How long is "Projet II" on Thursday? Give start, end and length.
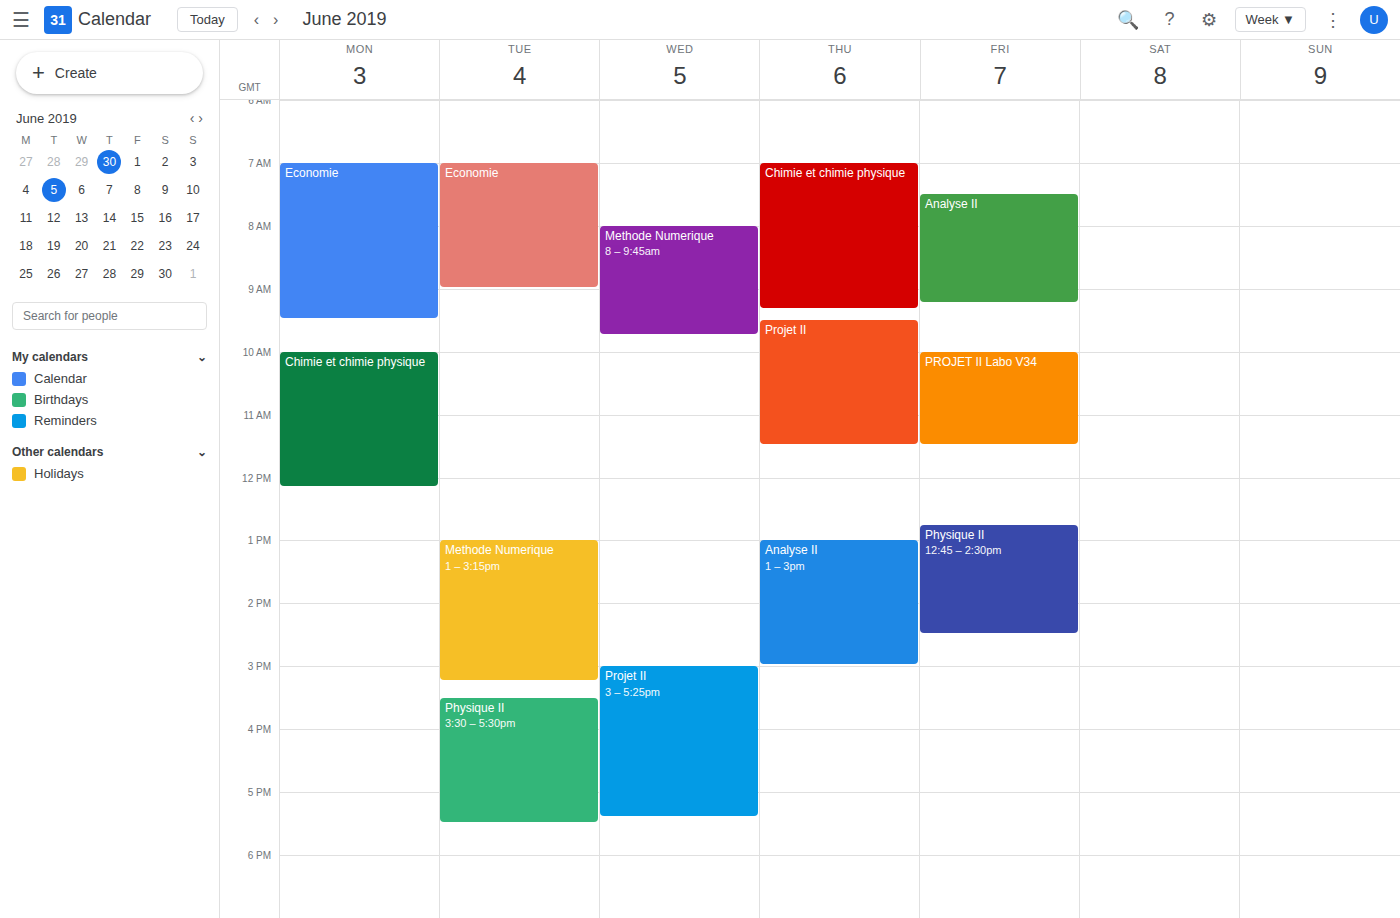
9:30 AM to 11:30 AM, 2 hours